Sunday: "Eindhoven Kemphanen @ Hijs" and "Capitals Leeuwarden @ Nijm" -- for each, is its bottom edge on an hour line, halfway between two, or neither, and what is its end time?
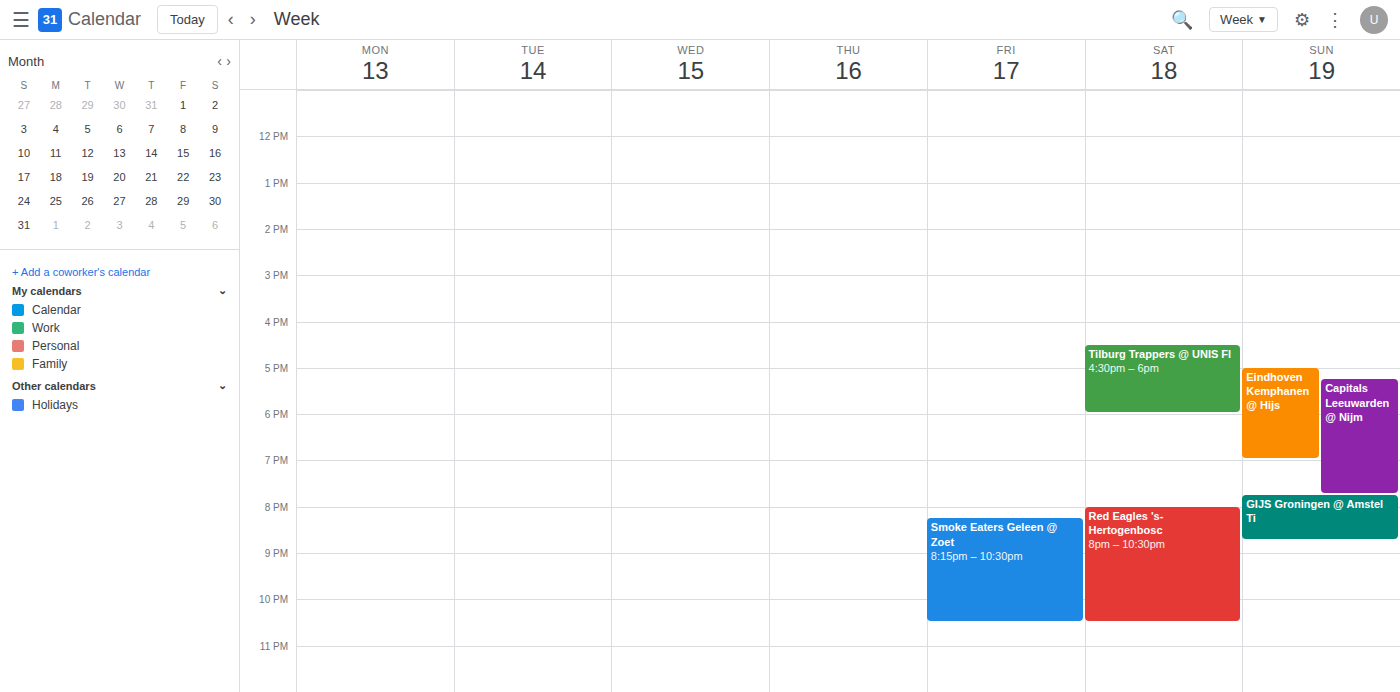
"Eindhoven Kemphanen @ Hijs": 7:00 PM, exactly on the 7 PM line. "Capitals Leeuwarden @ Nijm": 7:45 PM, neither: three quarters of the way from the 7 PM line to the 8 PM line.